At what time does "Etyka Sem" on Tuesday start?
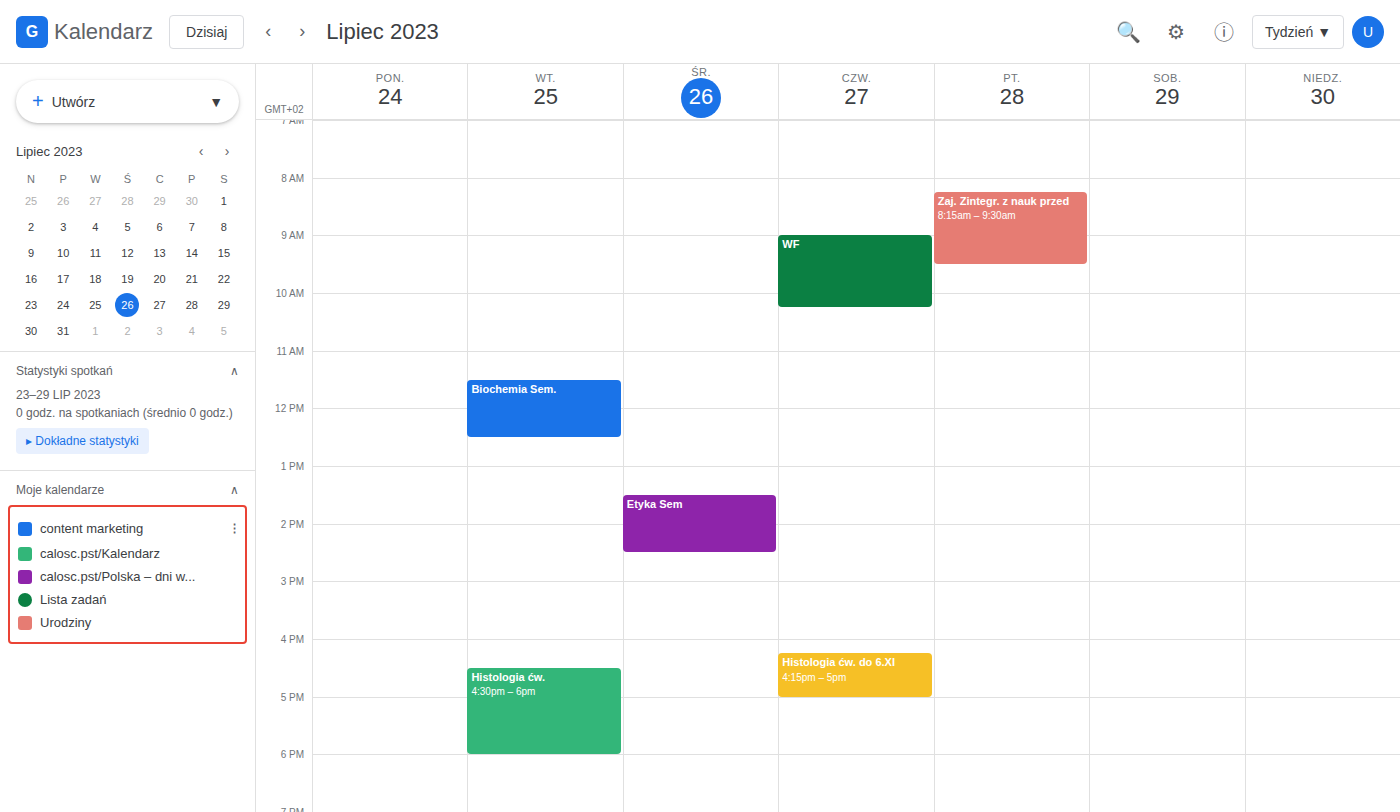
1:30 PM